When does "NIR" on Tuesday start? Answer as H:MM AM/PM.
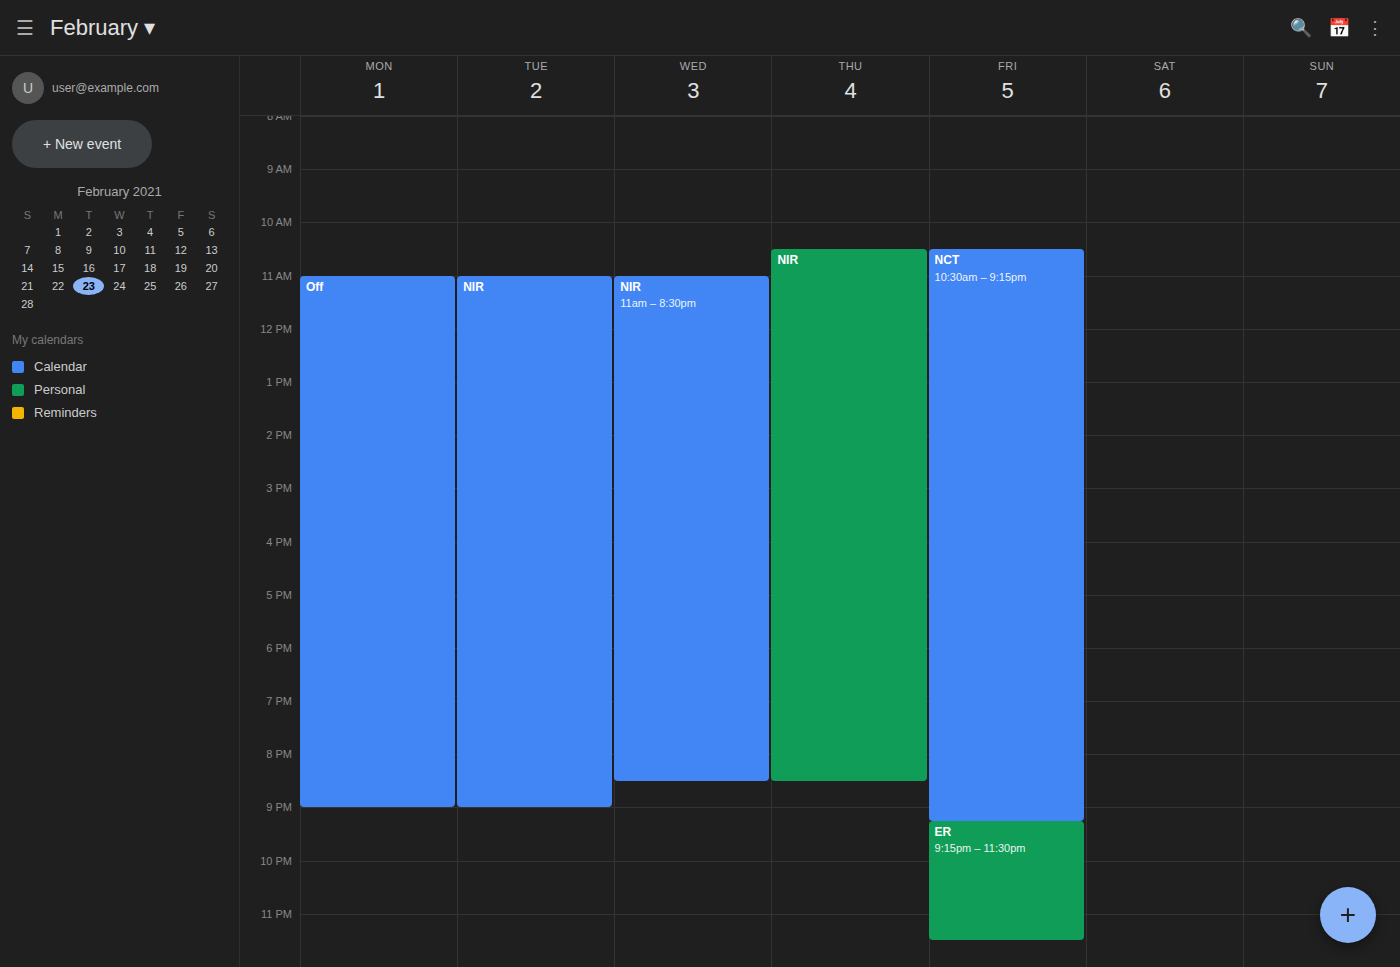
11:00 AM